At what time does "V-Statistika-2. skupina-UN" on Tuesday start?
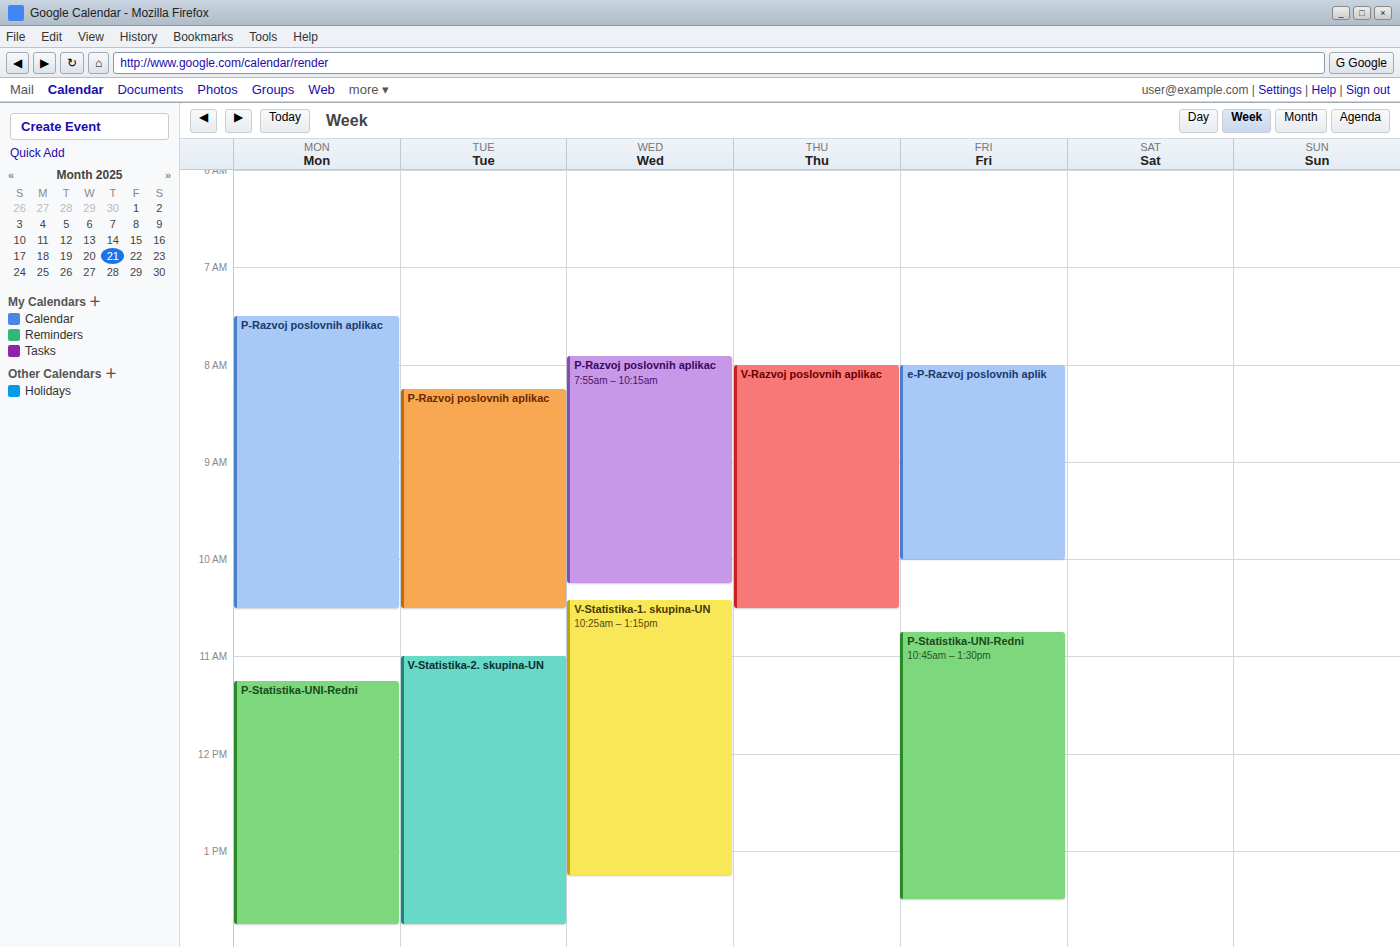
11:00 AM